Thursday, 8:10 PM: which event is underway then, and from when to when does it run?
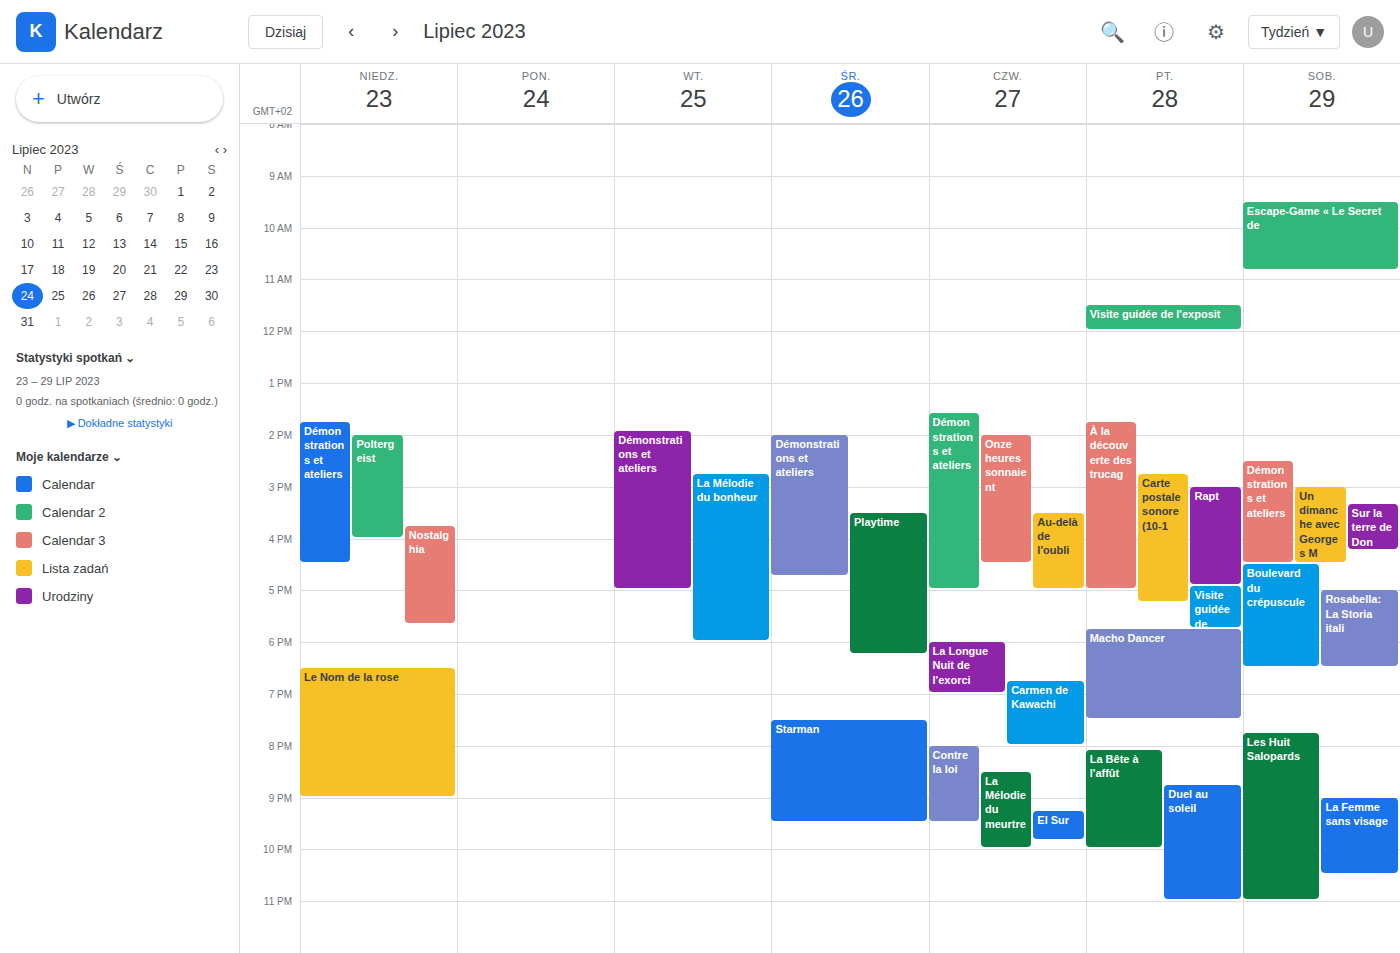
"Contre la loi", 8:00 PM to 9:30 PM